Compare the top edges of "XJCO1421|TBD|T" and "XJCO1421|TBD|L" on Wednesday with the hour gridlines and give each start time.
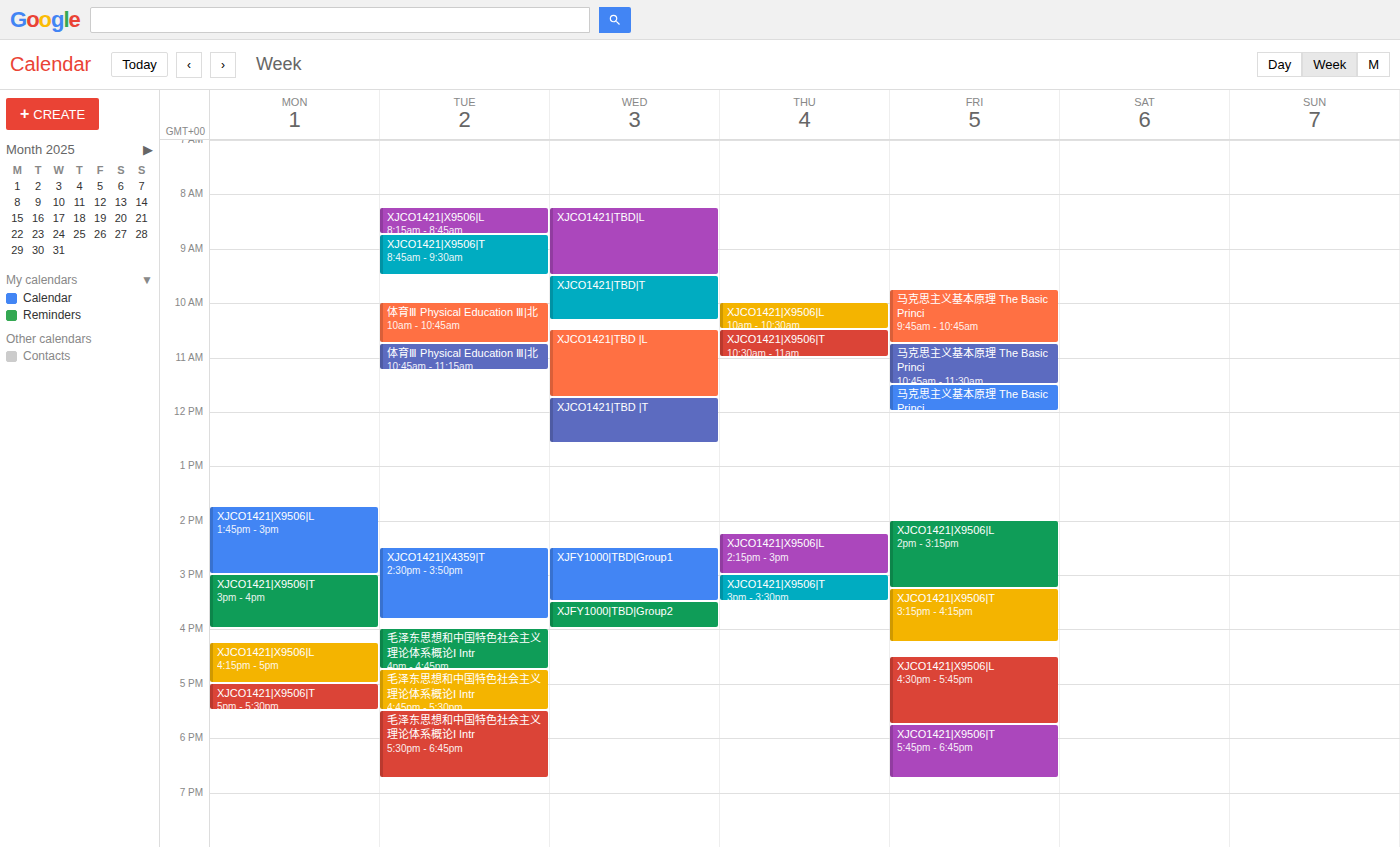
"XJCO1421|TBD|T": 9:30 AM, halfway between the 9 AM and 10 AM lines. "XJCO1421|TBD|L": 8:15 AM, neither: a quarter of the way from the 8 AM line to the 9 AM line.